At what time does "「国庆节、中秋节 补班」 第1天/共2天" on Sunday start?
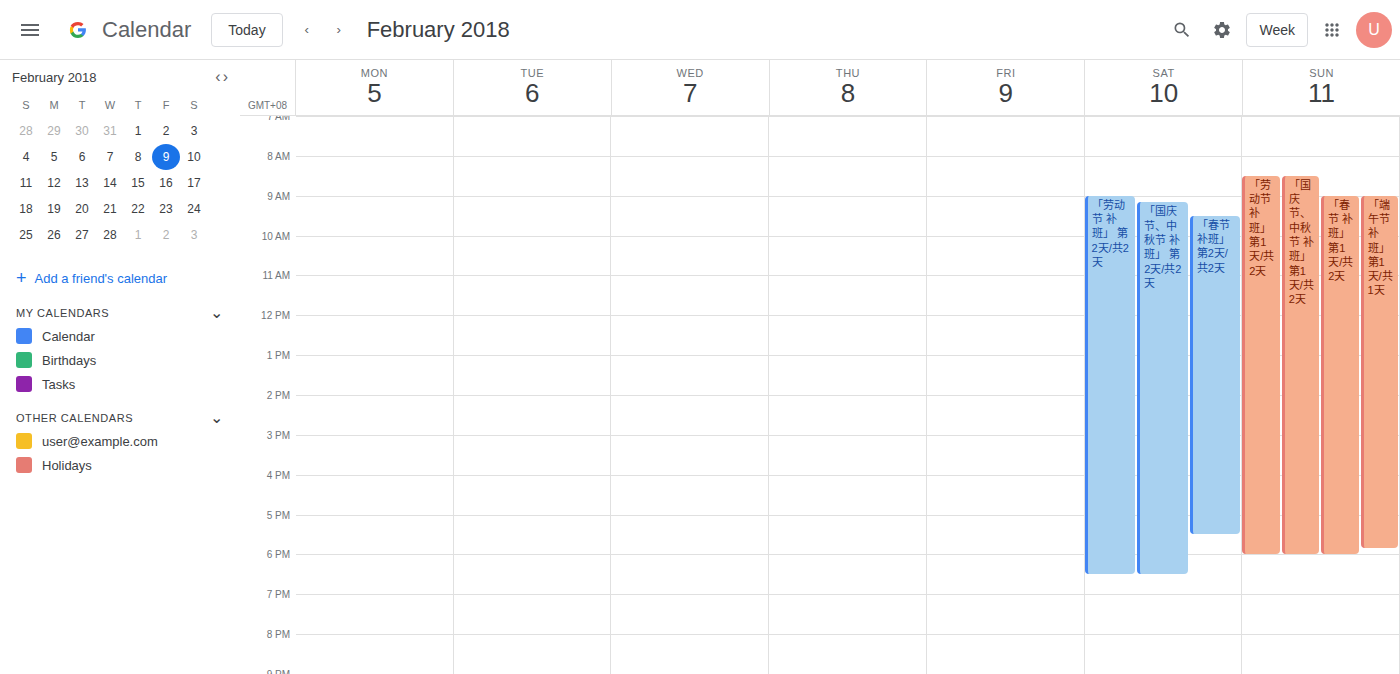
8:30 AM